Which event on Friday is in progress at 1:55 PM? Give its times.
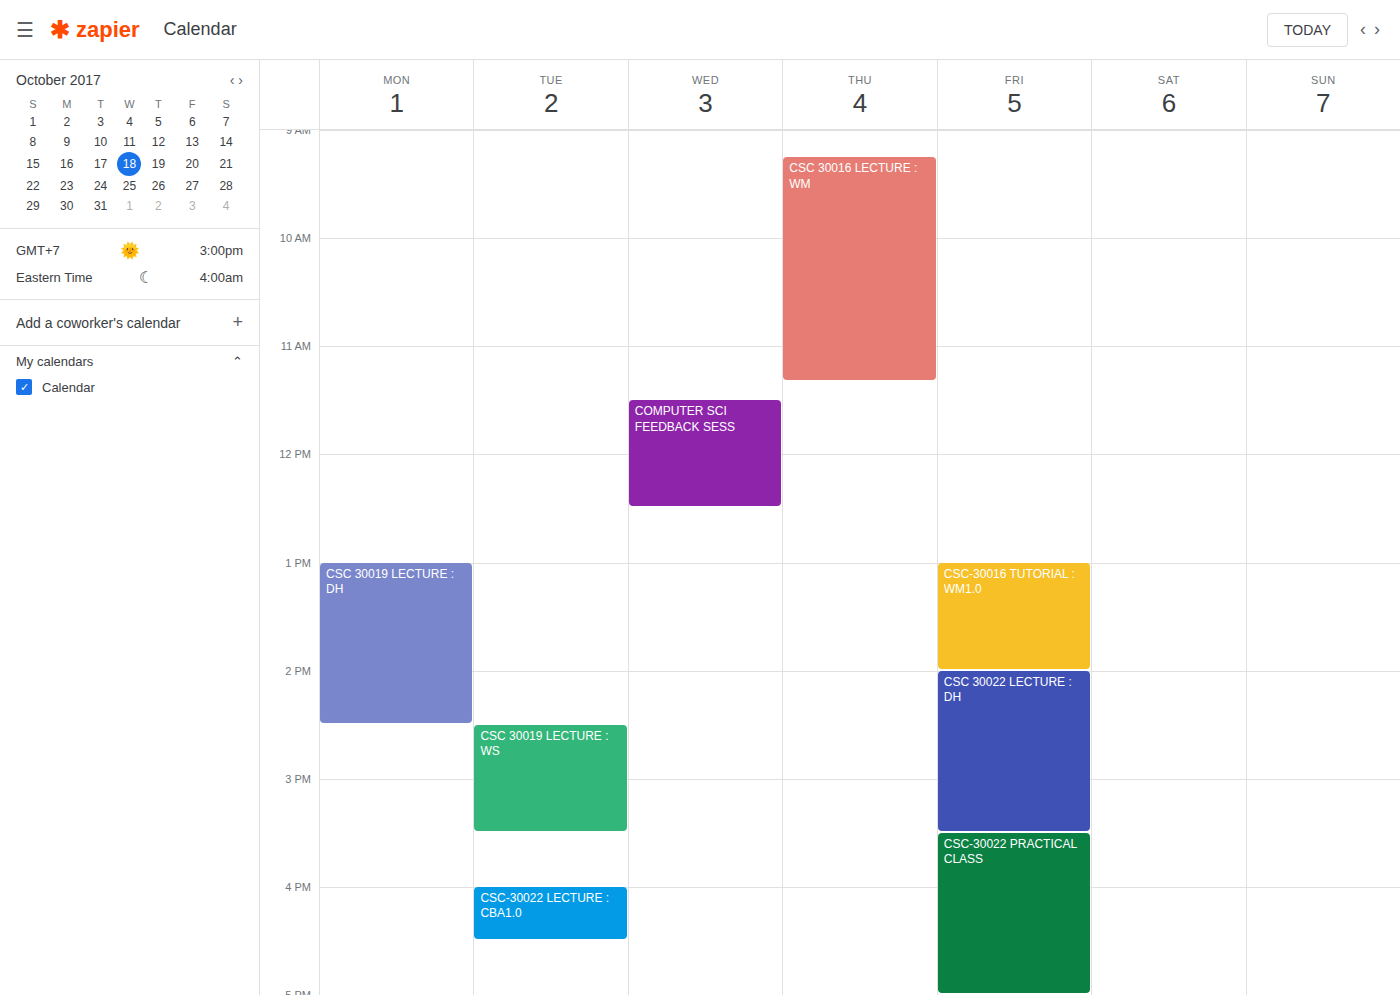
"CSC-30016 TUTORIAL : WM1.0", 1:00 PM to 2:00 PM